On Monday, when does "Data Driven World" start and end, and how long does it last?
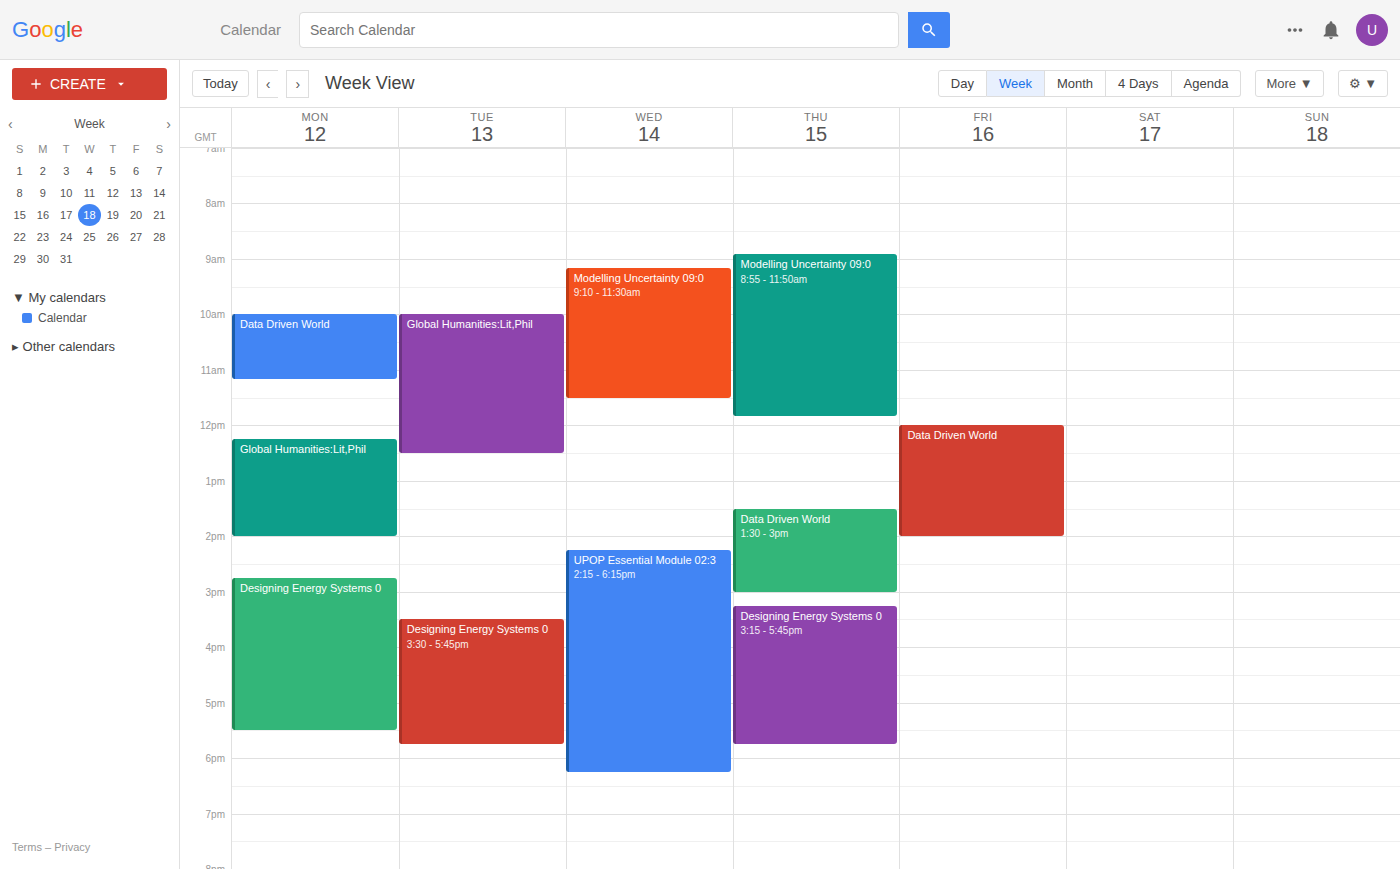
10:00 to 11:10, 1 hour 10 minutes